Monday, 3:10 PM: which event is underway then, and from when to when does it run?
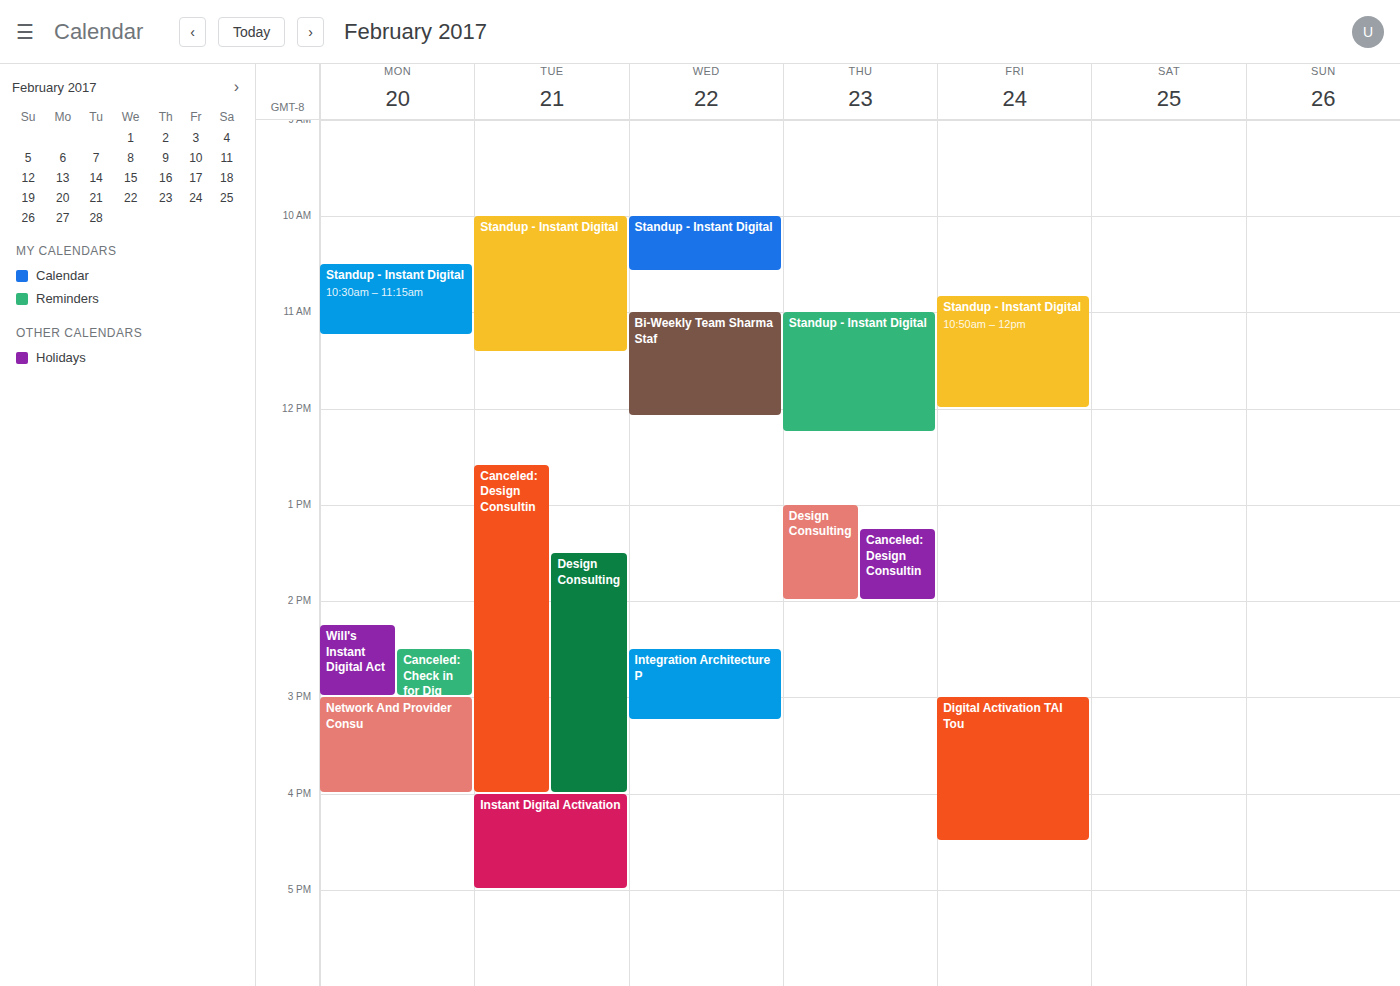
"Network And Provider Consu", 3:00 PM to 4:00 PM